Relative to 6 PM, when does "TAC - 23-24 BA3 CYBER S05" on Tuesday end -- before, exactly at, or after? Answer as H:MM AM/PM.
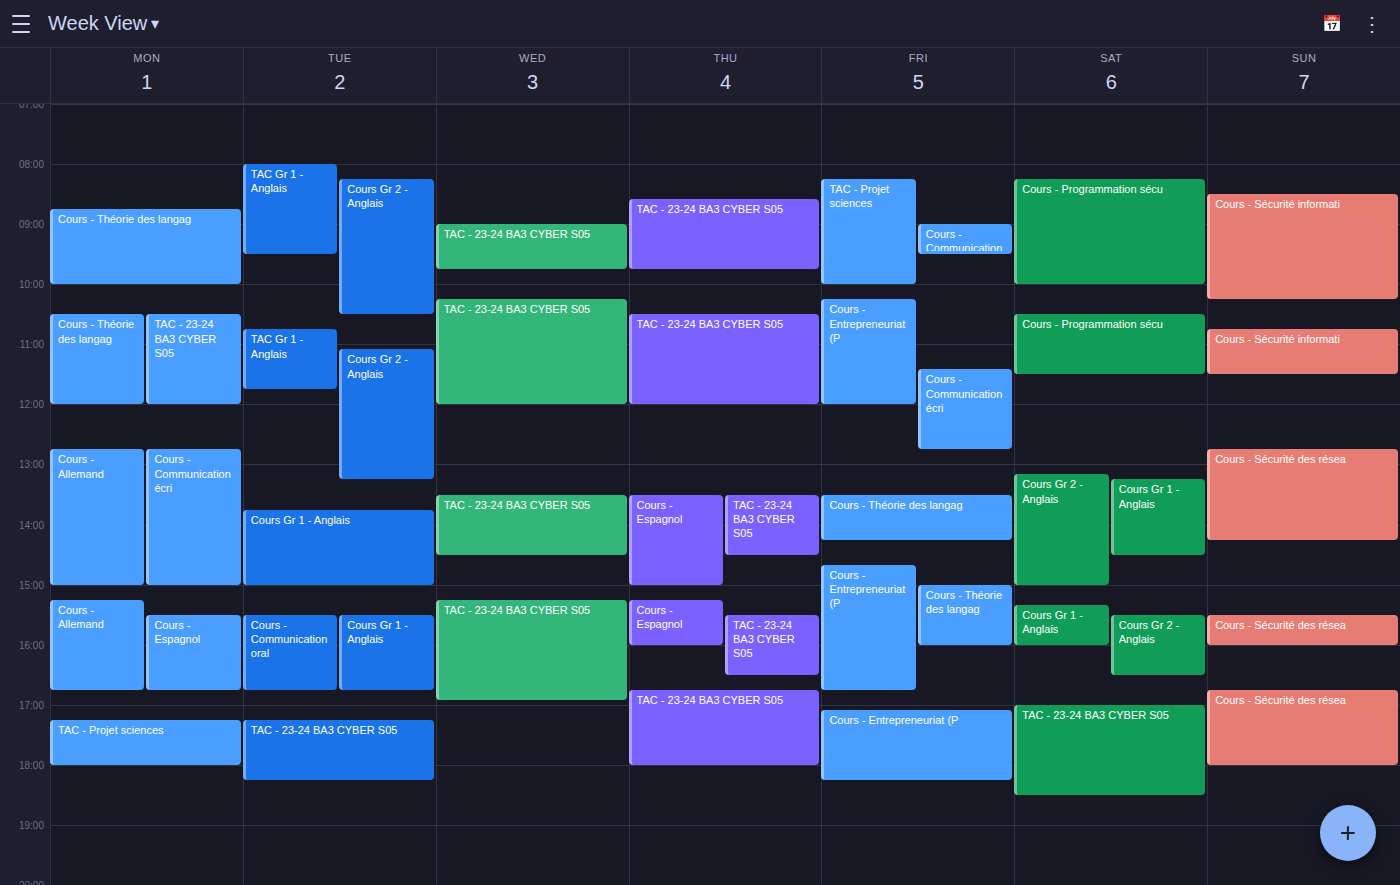
6:15 PM -- after 6 PM, 15 minutes below the 6 PM line.